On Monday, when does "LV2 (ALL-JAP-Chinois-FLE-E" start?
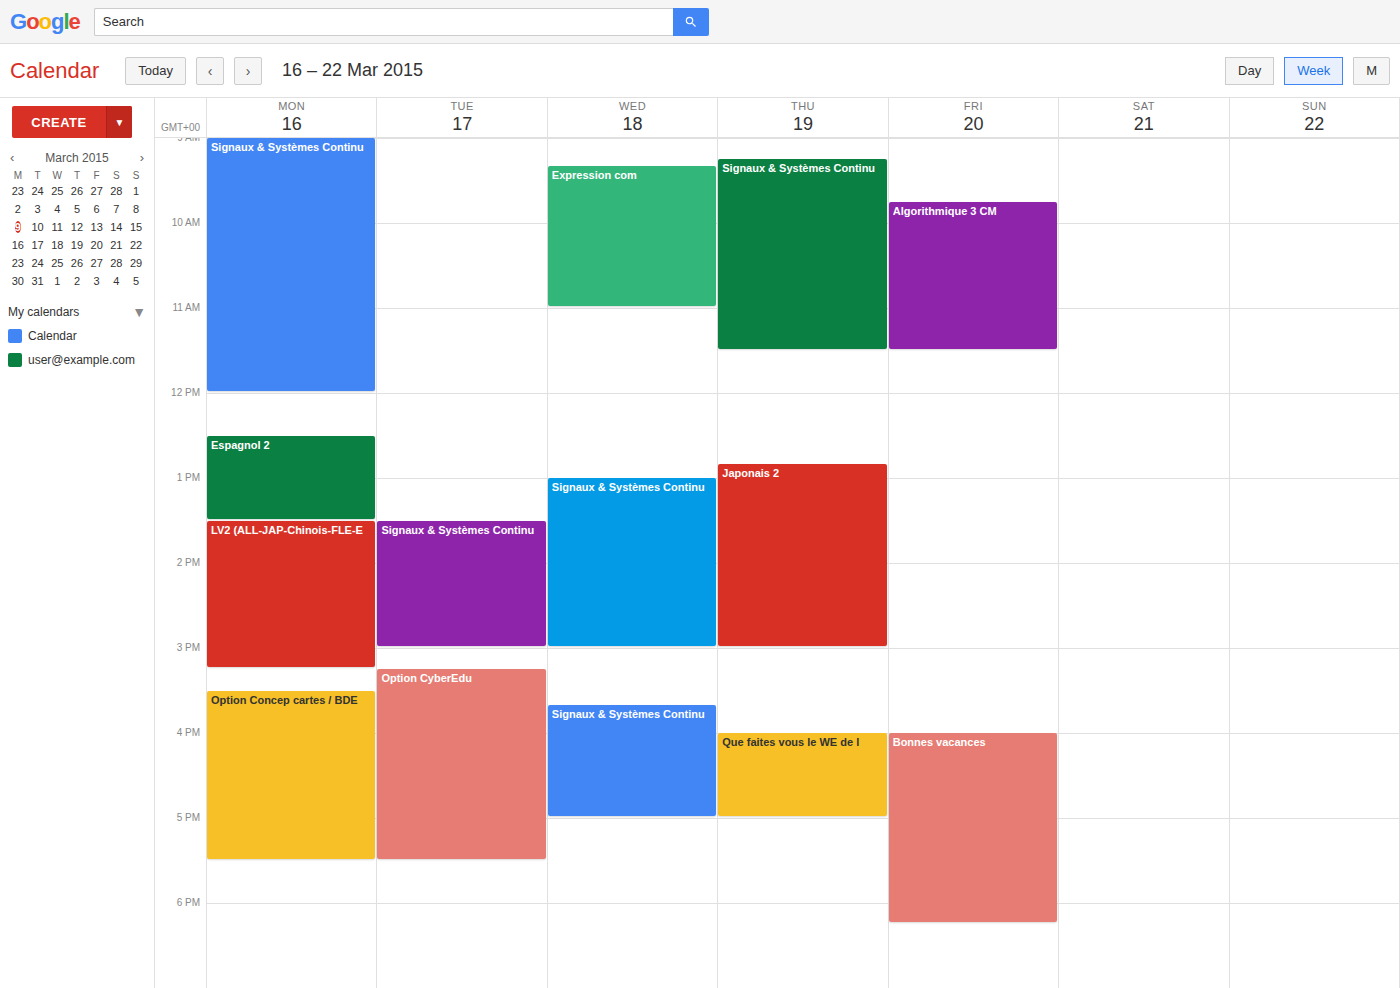
1:30 PM